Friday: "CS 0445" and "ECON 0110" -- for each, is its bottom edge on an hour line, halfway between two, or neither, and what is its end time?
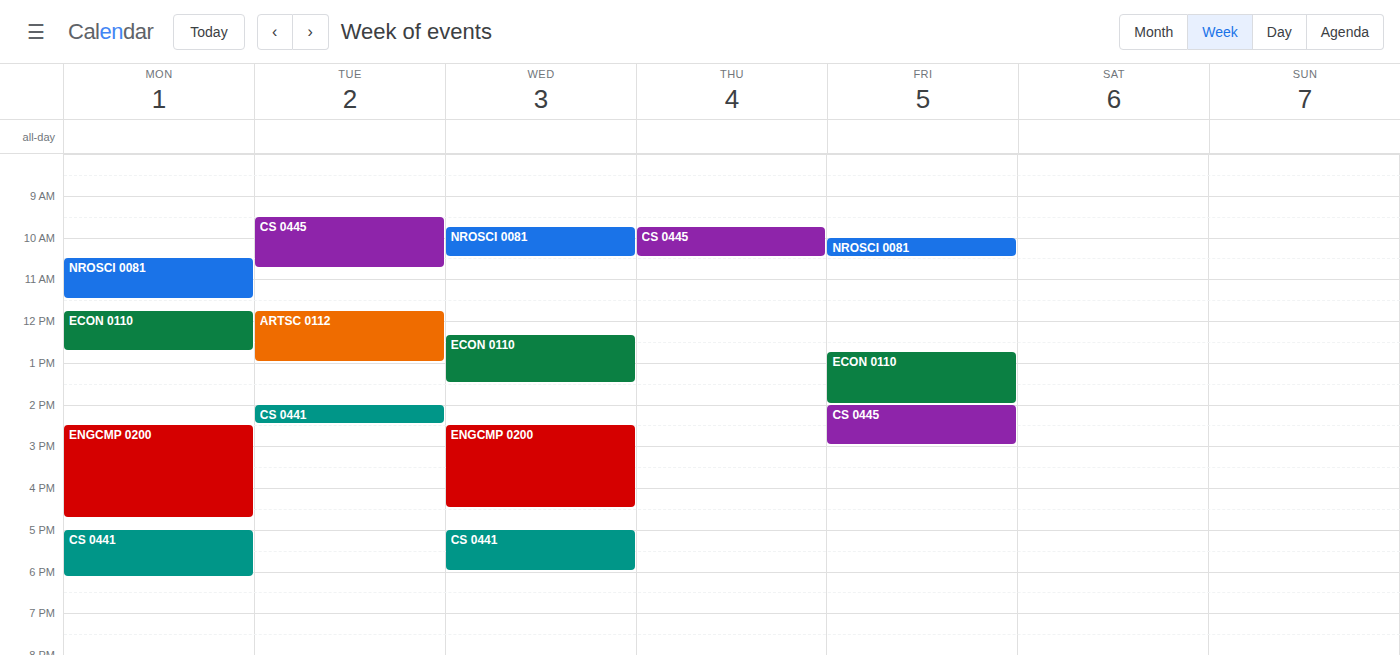
"CS 0445": 3:00 PM, exactly on the 3 PM line. "ECON 0110": 2:00 PM, exactly on the 2 PM line.